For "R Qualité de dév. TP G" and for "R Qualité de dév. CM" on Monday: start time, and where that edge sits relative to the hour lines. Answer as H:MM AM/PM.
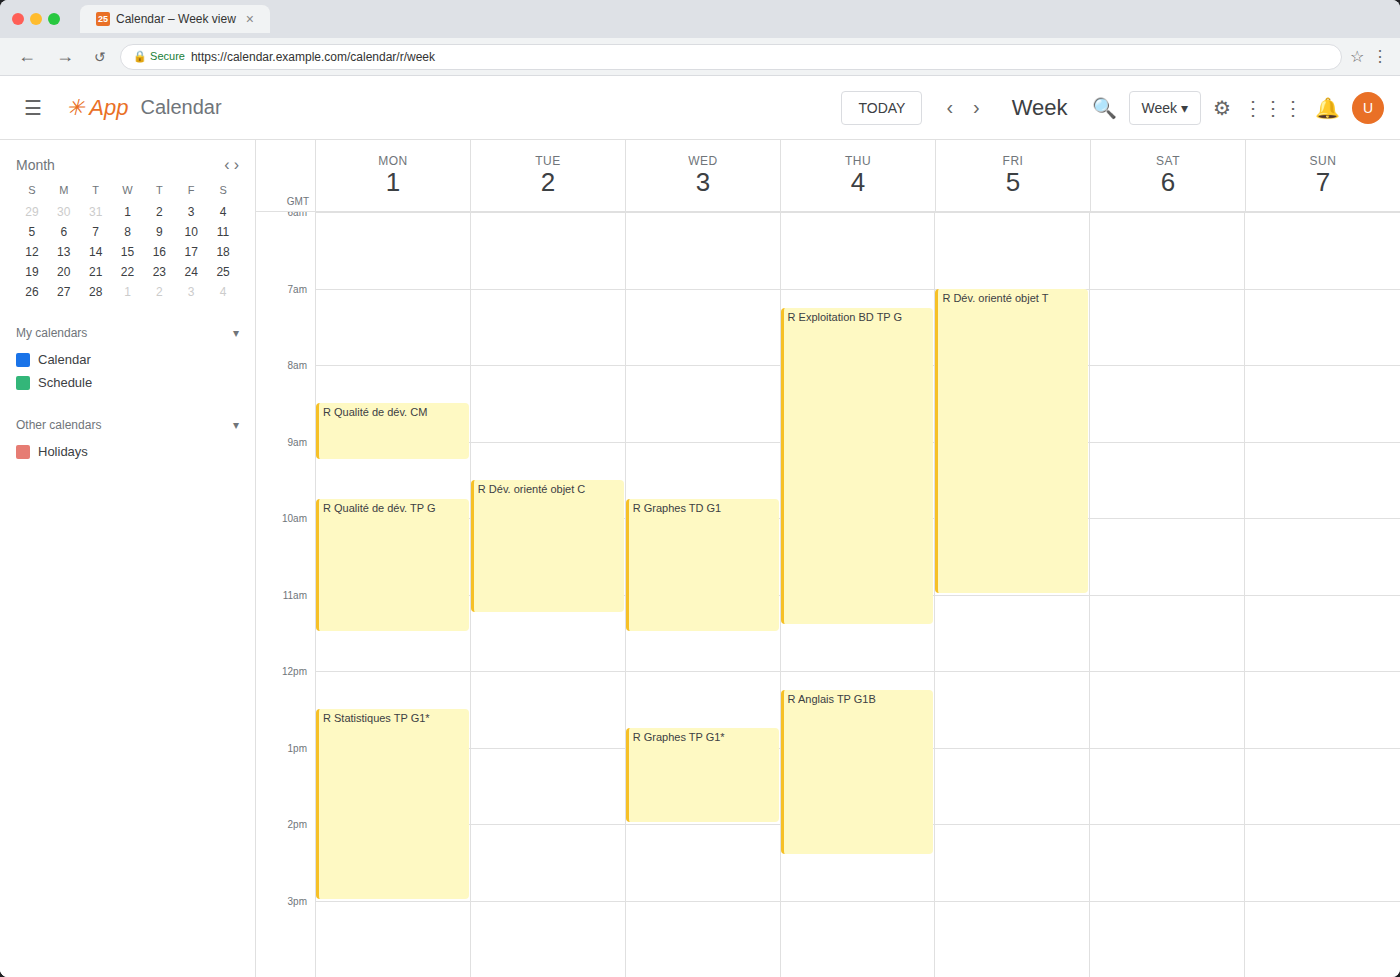
"R Qualité de dév. TP G": 9:45 AM, neither: three quarters of the way from the 9 AM line to the 10 AM line. "R Qualité de dév. CM": 8:30 AM, halfway between the 8 AM and 9 AM lines.